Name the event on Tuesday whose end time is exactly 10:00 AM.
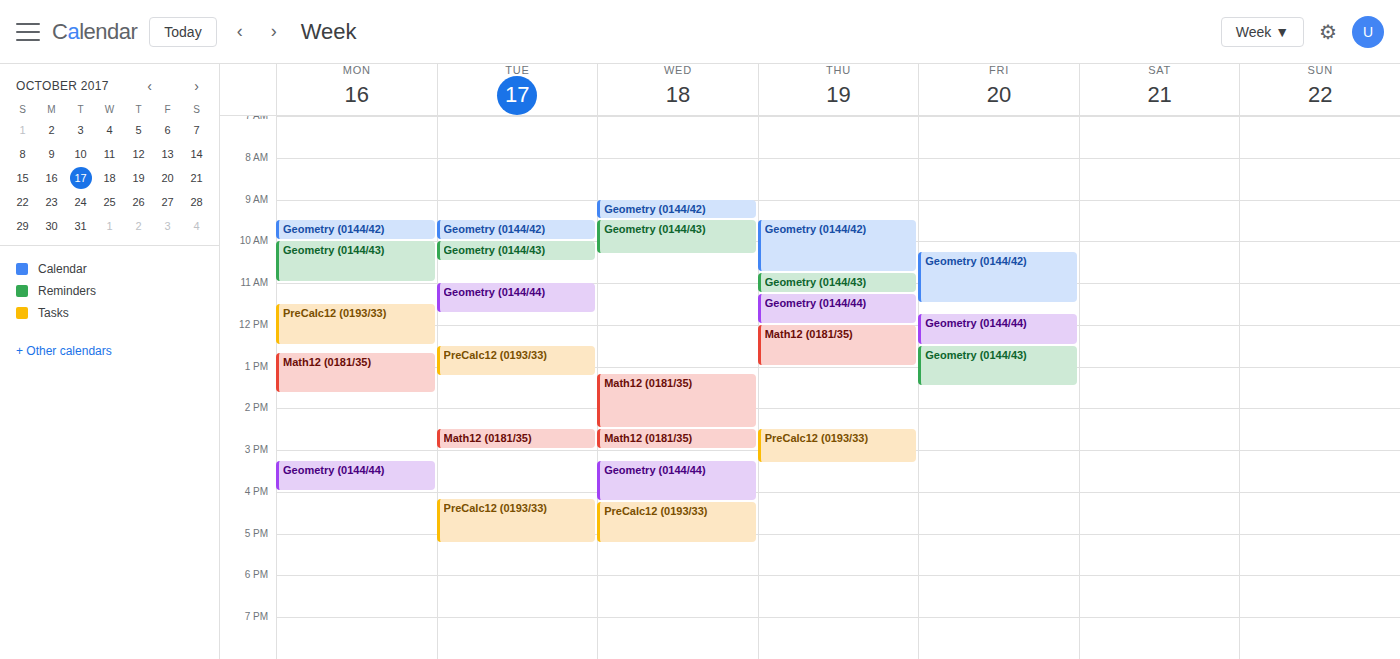
"Geometry (0144/42)"